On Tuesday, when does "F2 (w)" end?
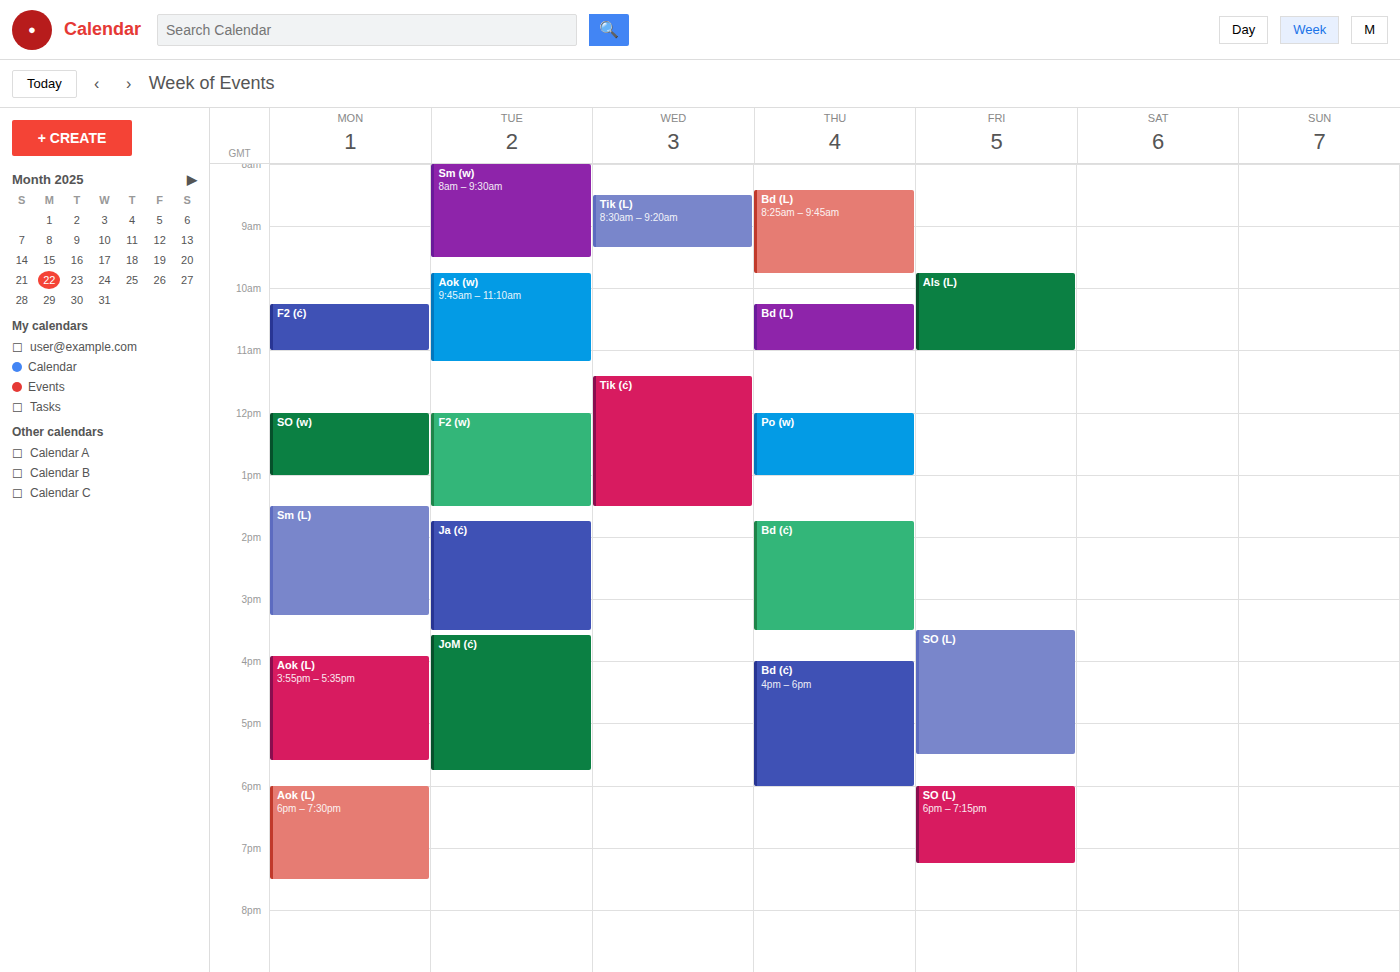
1:30 PM